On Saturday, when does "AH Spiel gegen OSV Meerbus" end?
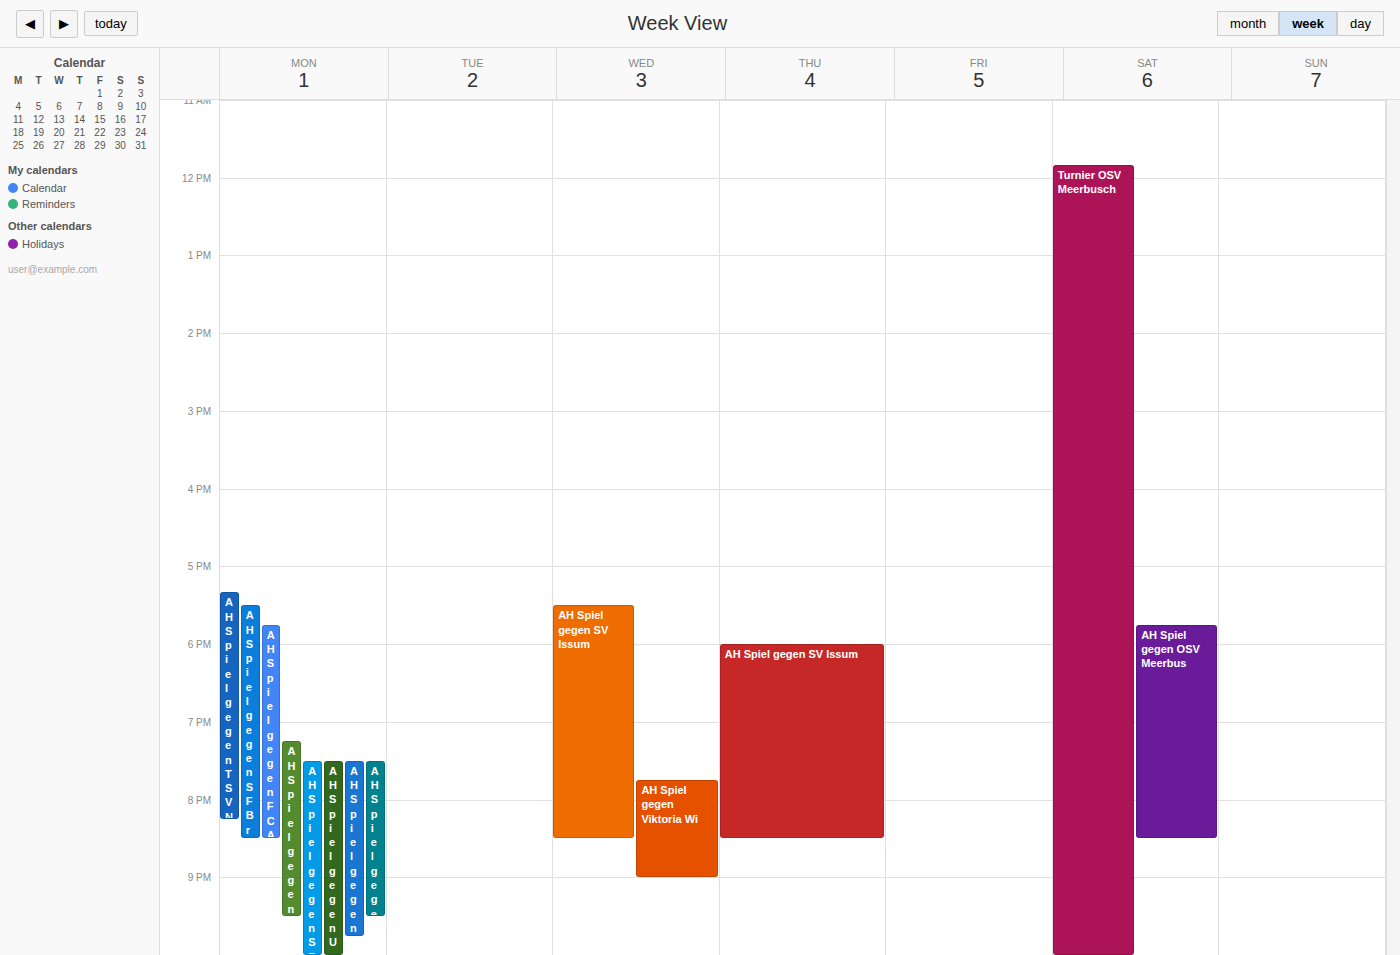
20:30